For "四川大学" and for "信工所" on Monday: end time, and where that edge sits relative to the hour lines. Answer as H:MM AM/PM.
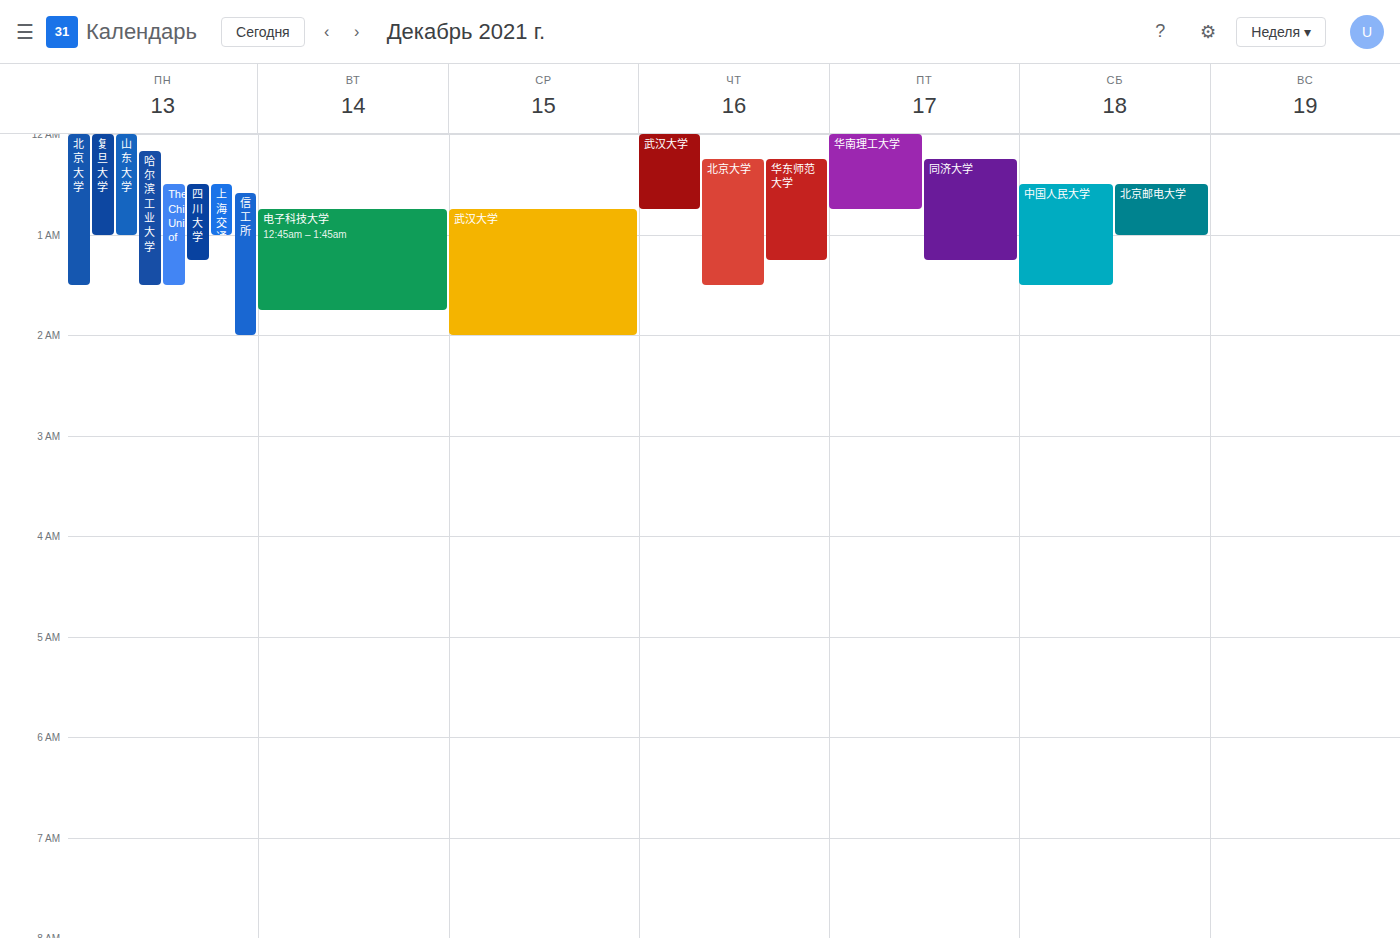
"四川大学": 1:15 AM, neither: a quarter of the way from the 1 AM line to the 2 AM line. "信工所": 2:00 AM, exactly on the 2 AM line.